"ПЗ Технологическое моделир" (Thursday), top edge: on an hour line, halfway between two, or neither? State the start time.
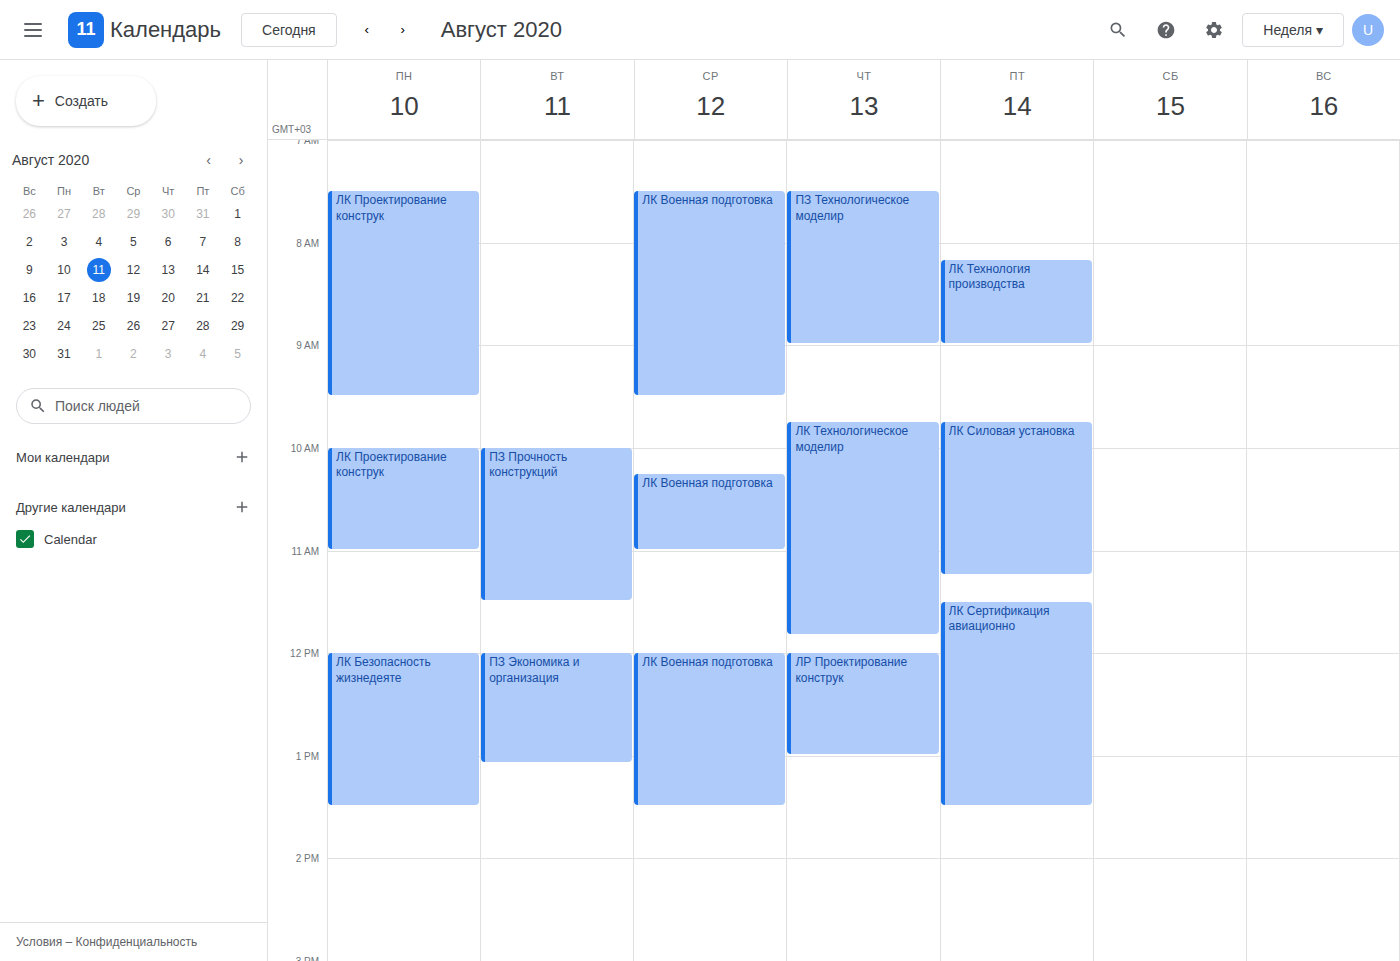
7:30 AM -- halfway between the 7 AM and 8 AM lines.